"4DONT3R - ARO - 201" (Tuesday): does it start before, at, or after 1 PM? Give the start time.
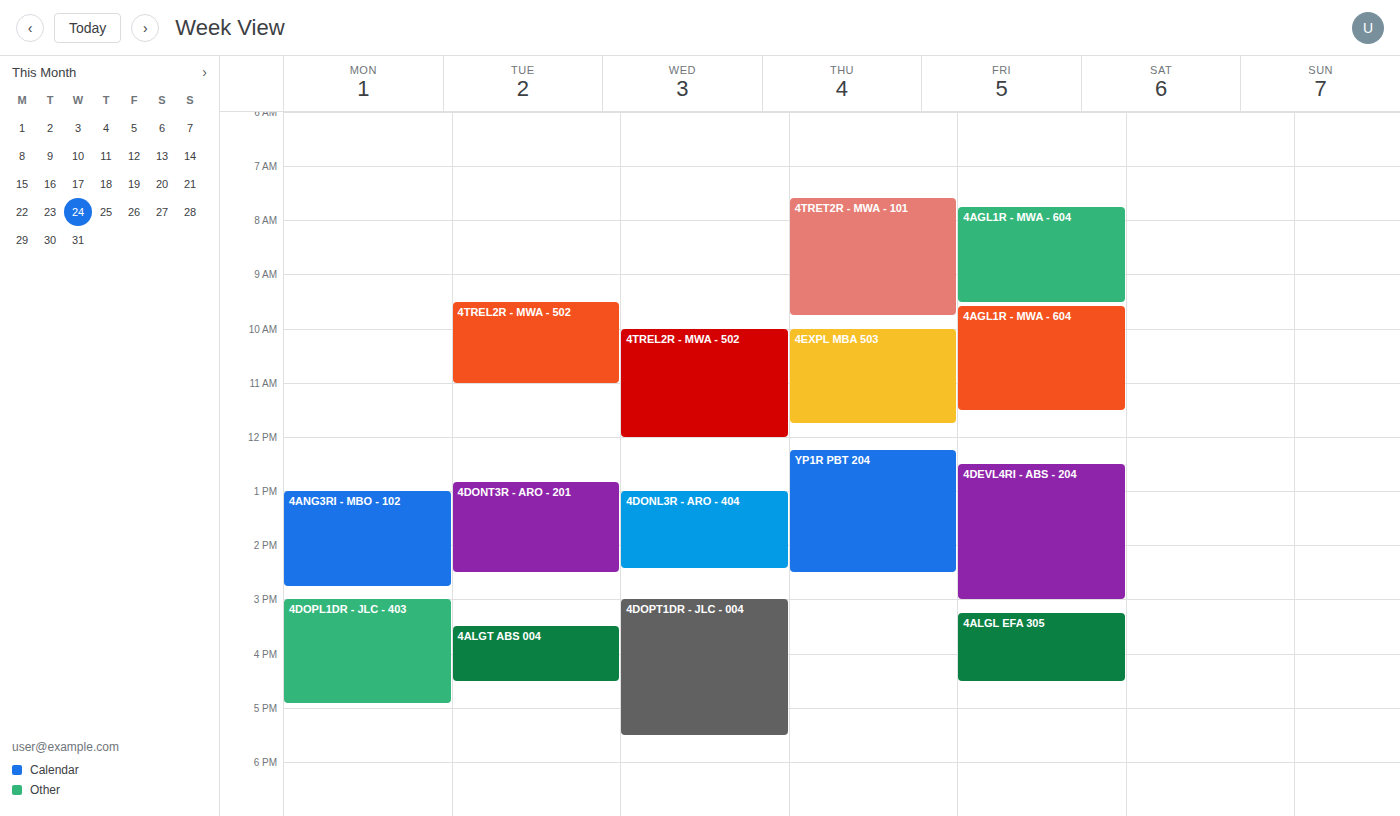
12:50 PM -- before 1 PM, 10 minutes above the 1 PM line.